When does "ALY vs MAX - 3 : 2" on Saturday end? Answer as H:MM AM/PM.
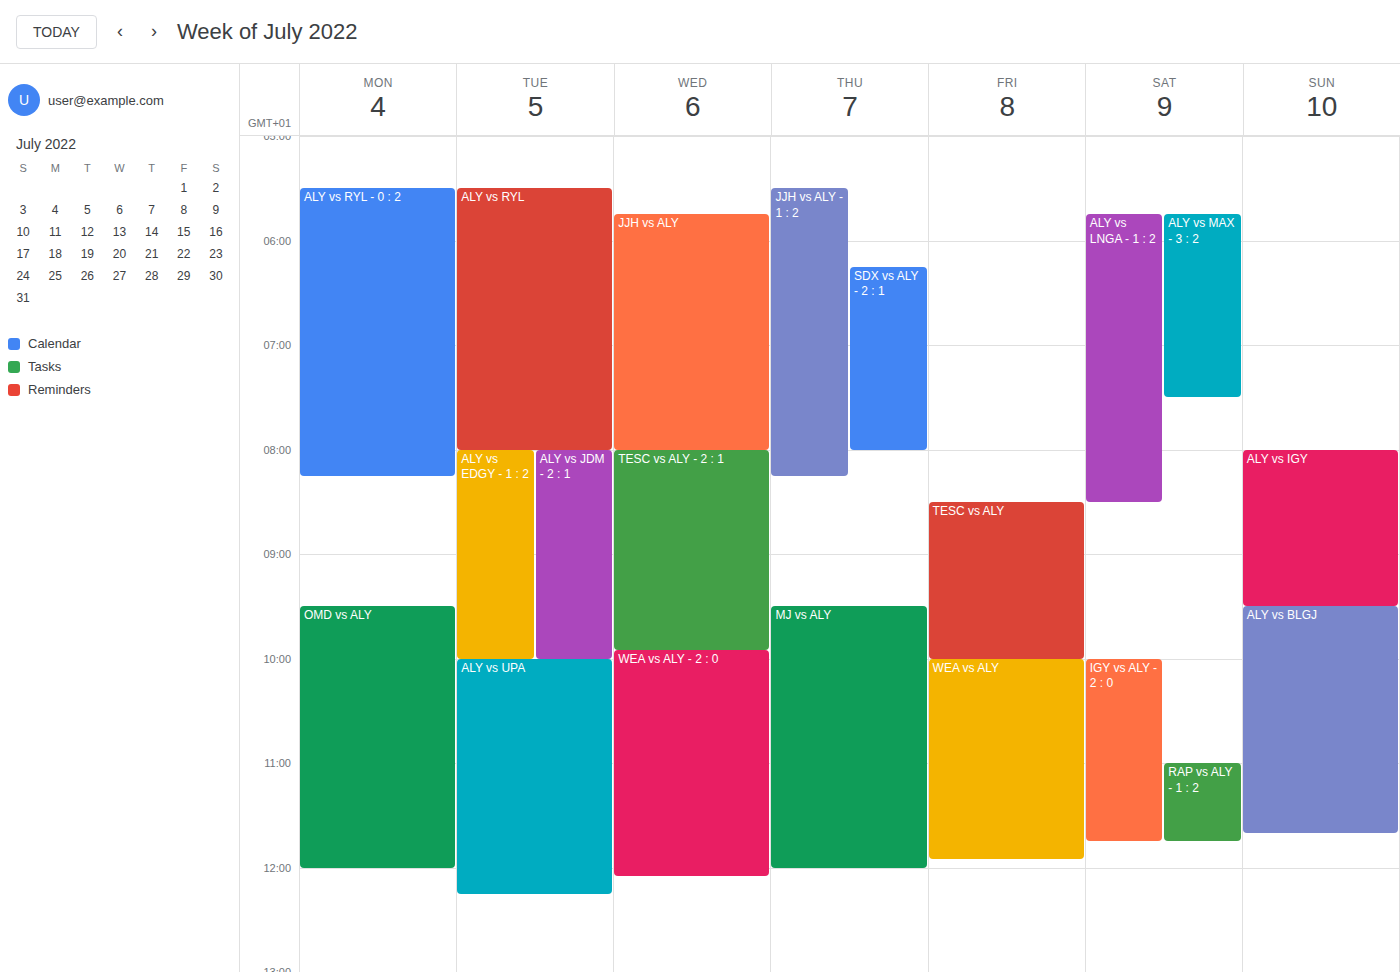
7:30 AM